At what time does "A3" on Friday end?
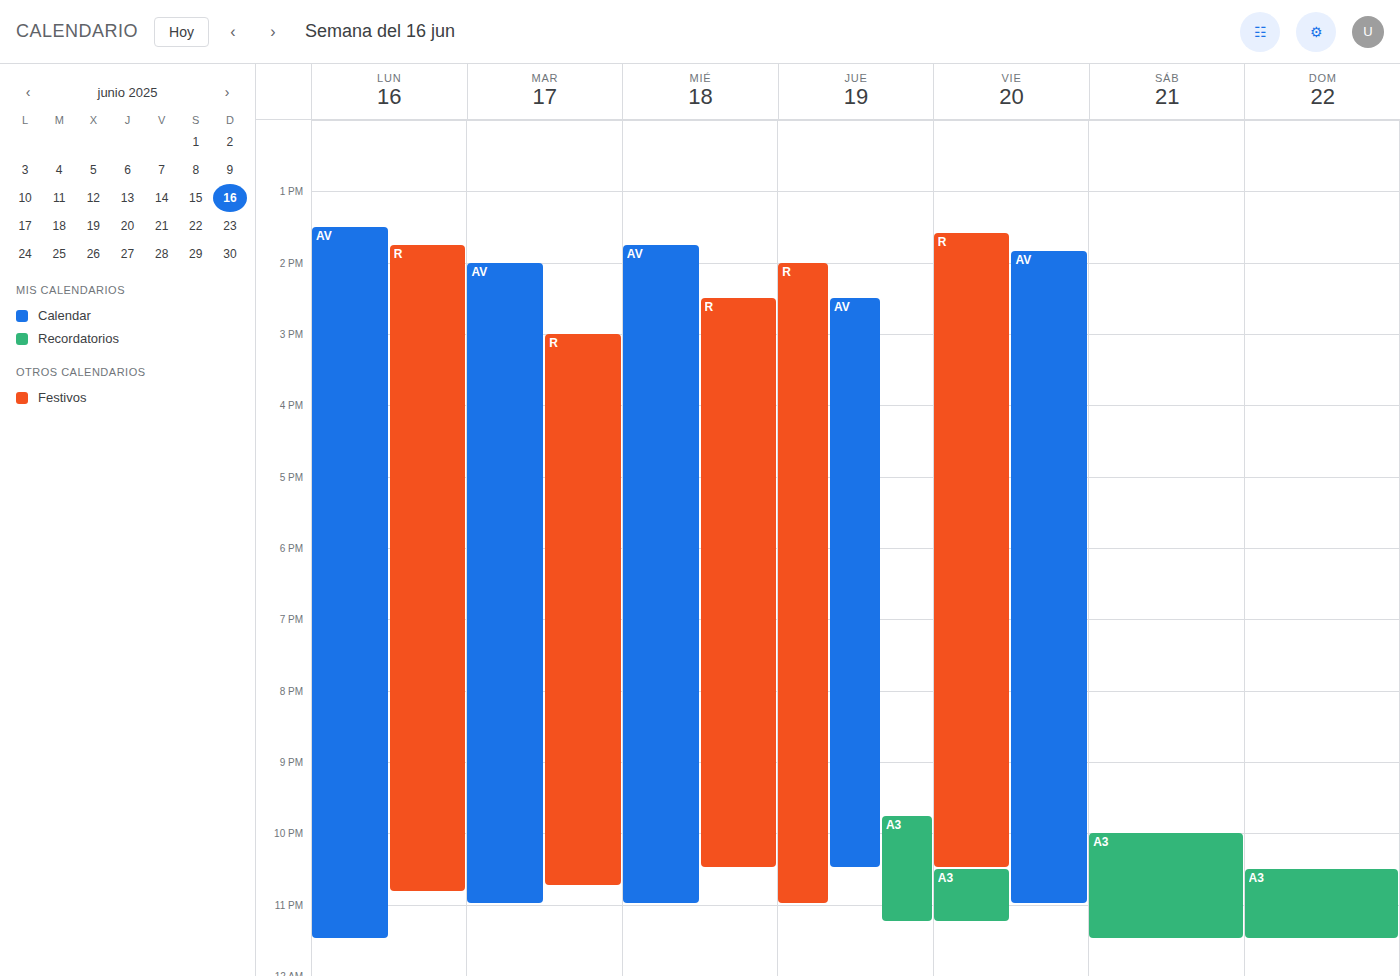
11:15 PM